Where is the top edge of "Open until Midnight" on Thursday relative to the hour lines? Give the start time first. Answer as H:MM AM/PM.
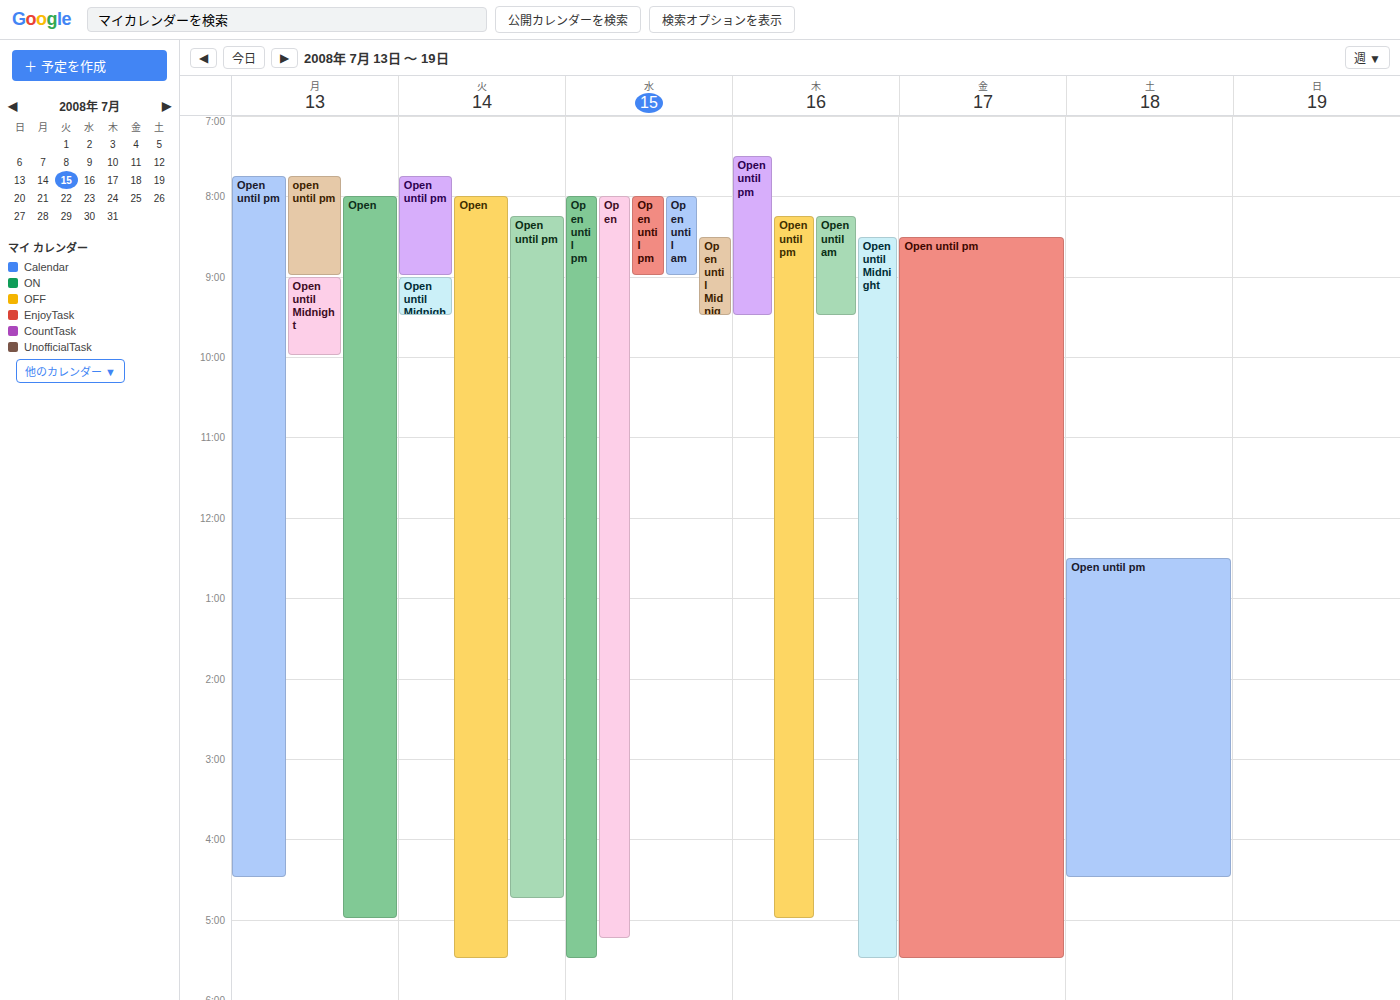
8:30 AM -- halfway between the 8 AM and 9 AM lines.